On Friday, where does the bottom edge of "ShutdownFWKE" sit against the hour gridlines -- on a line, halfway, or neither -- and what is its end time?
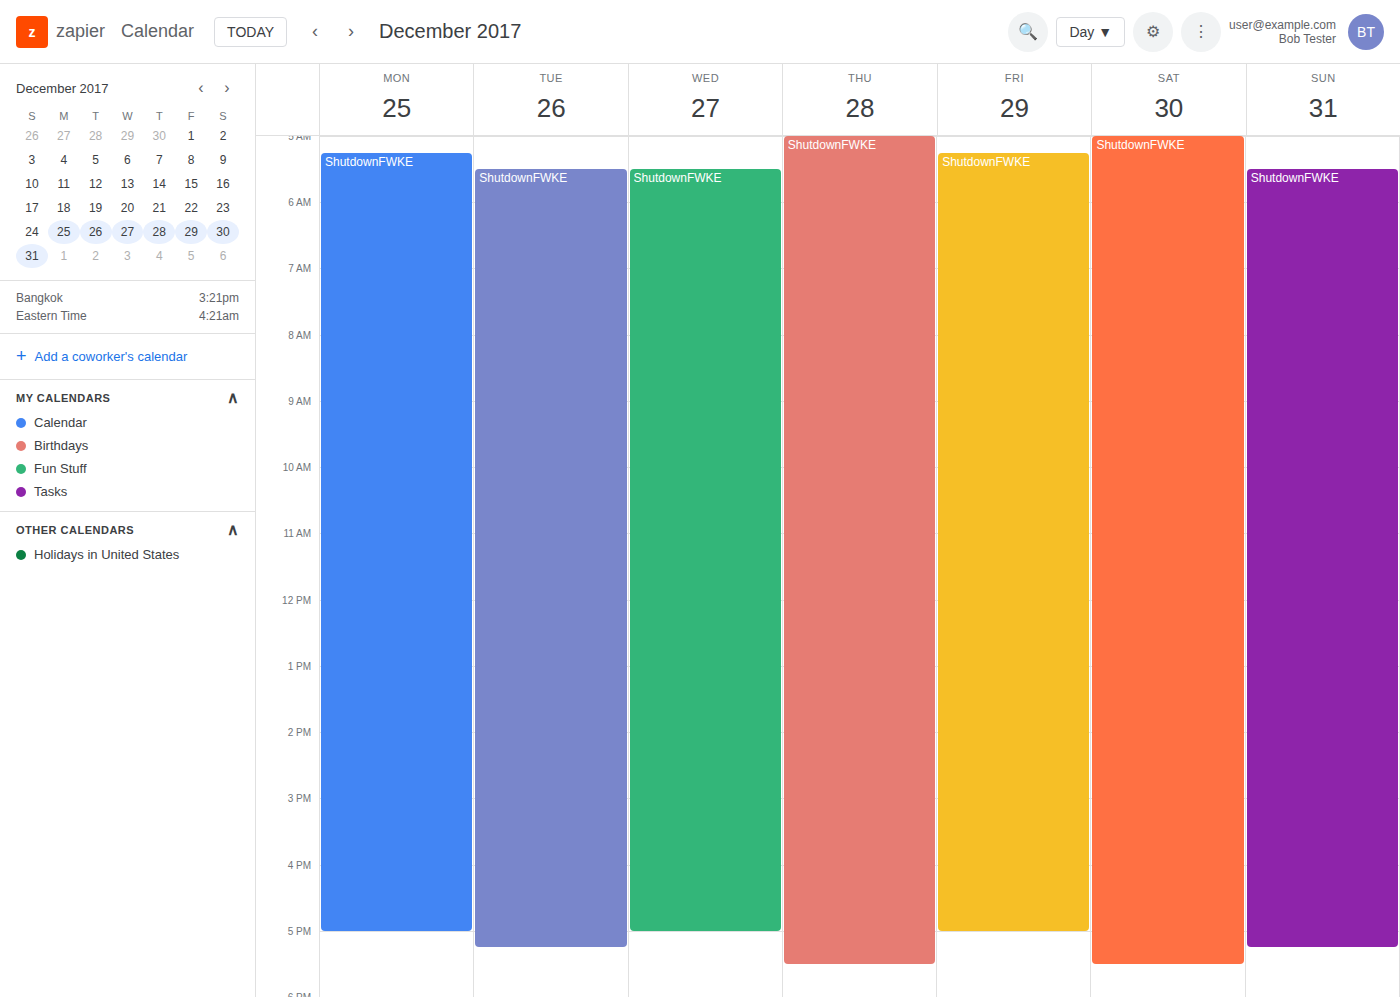
5:00 PM -- exactly on the 5 PM line.